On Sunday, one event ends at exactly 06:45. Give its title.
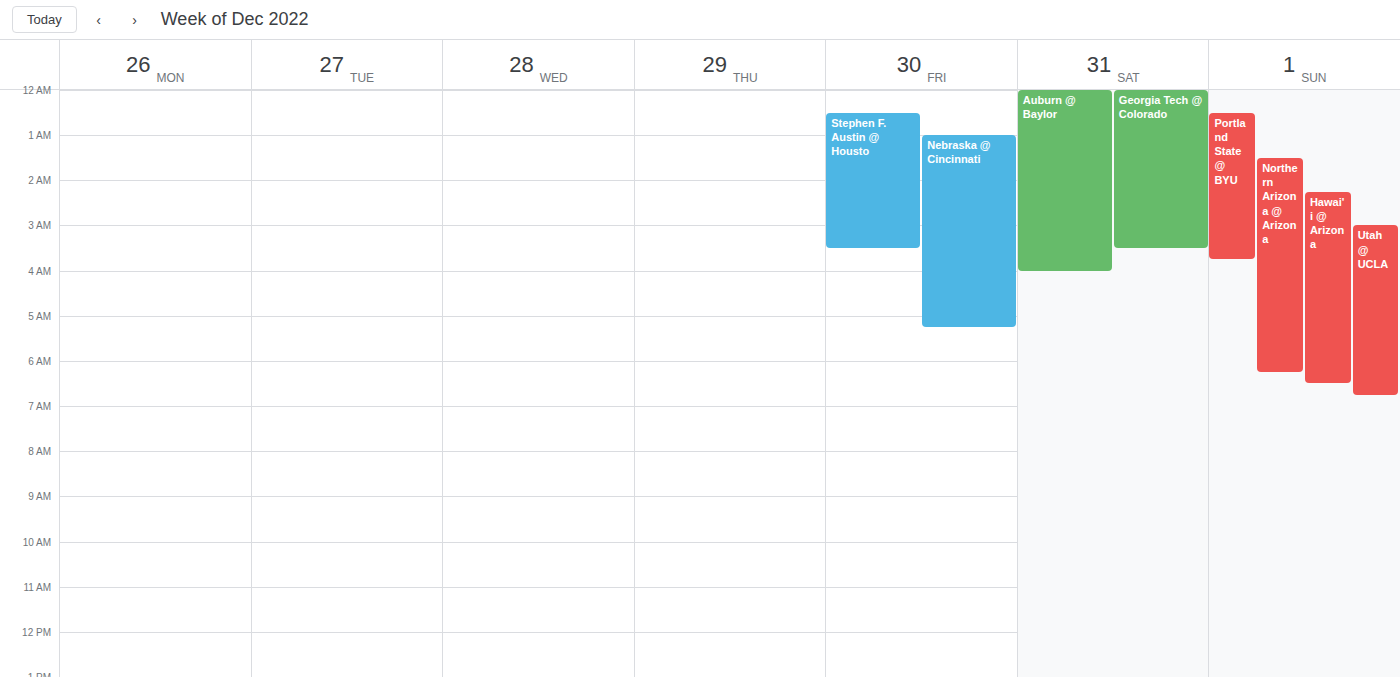
"Utah @ UCLA"